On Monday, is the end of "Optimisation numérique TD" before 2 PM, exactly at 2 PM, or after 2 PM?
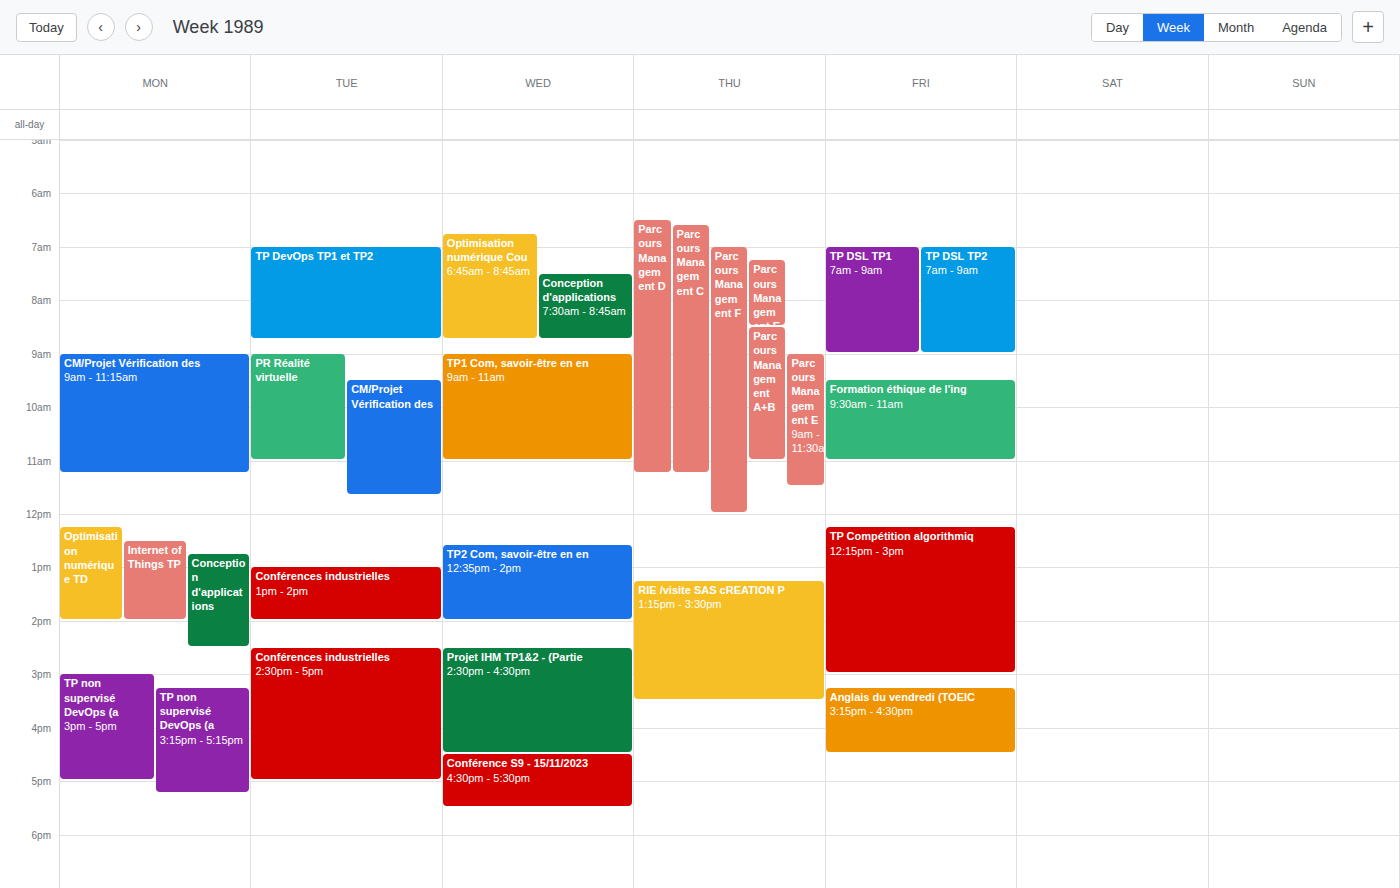
2:00 PM -- exactly at 2 PM, on the 2 PM line.